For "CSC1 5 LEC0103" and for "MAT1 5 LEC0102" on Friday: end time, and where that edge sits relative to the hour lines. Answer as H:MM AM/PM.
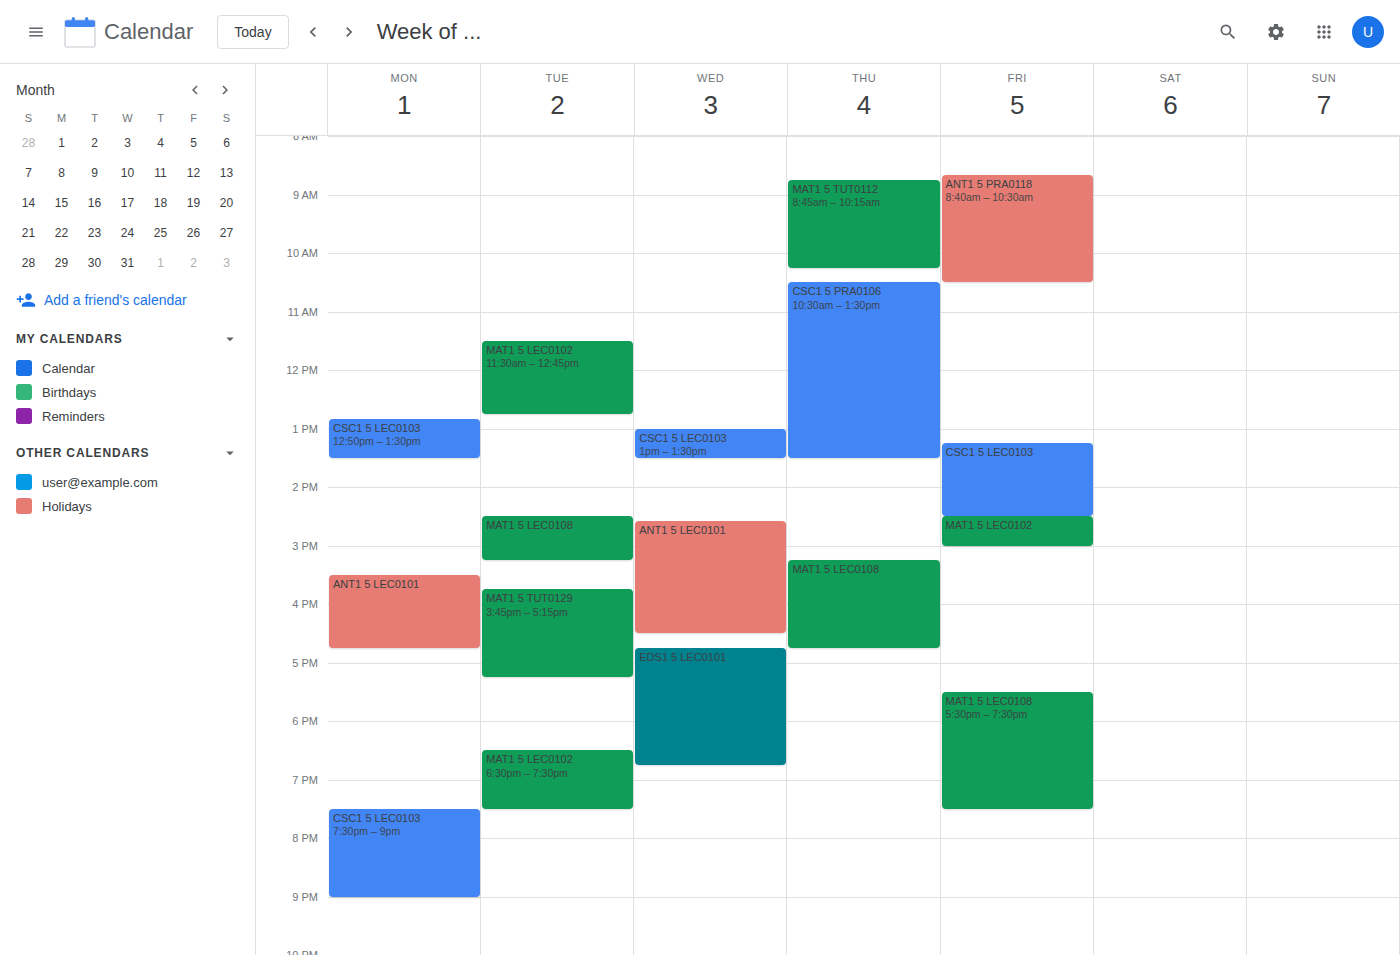
"CSC1 5 LEC0103": 2:30 PM, halfway between the 2 PM and 3 PM lines. "MAT1 5 LEC0102": 3:00 PM, exactly on the 3 PM line.